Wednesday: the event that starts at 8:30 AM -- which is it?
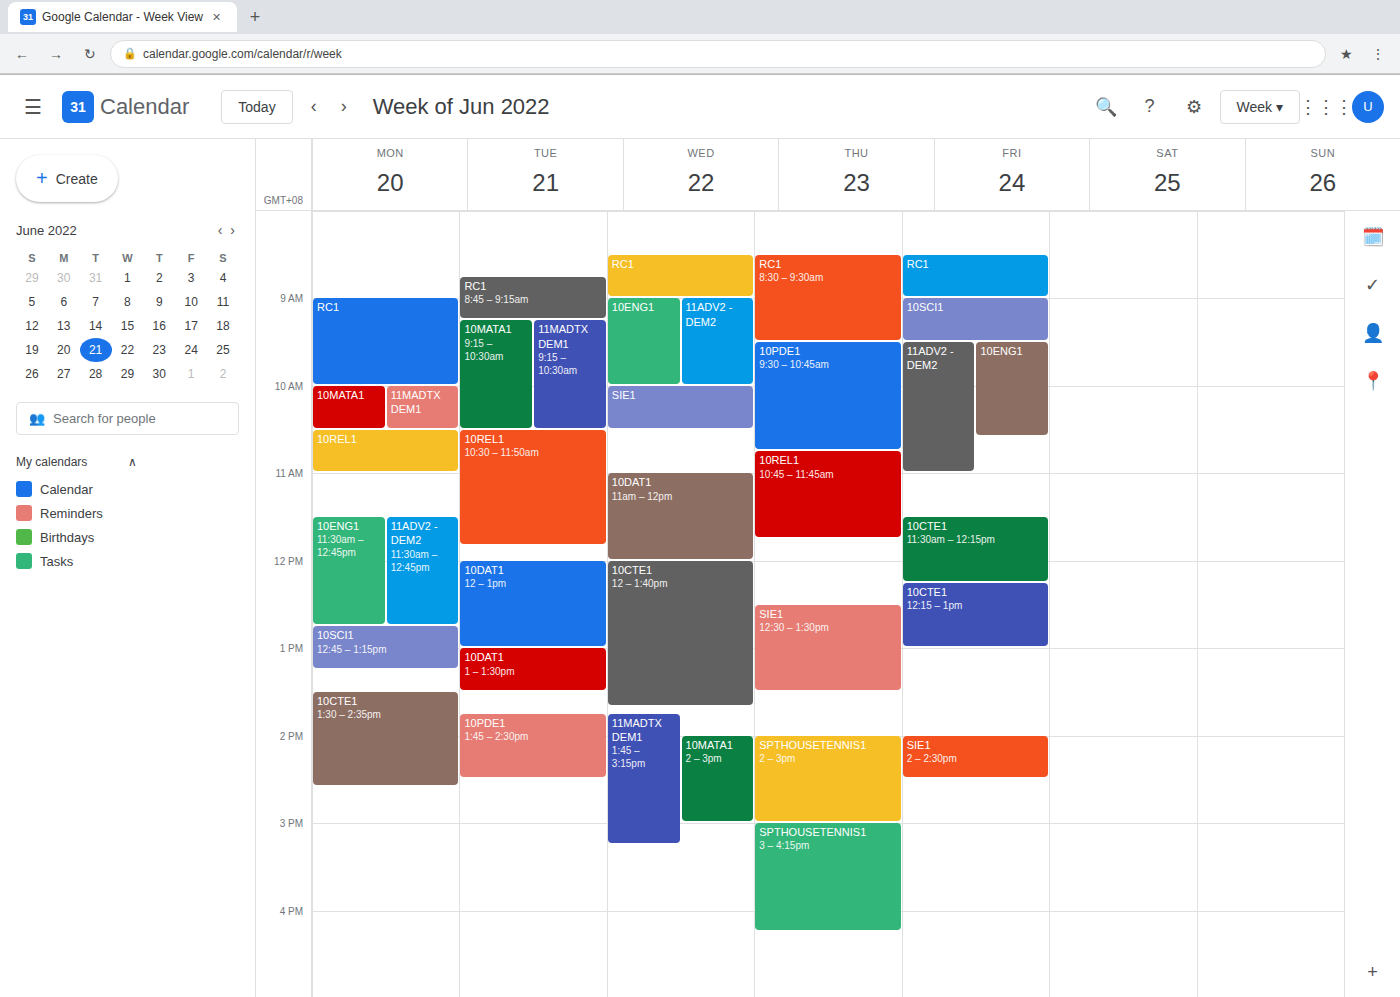
"RC1"